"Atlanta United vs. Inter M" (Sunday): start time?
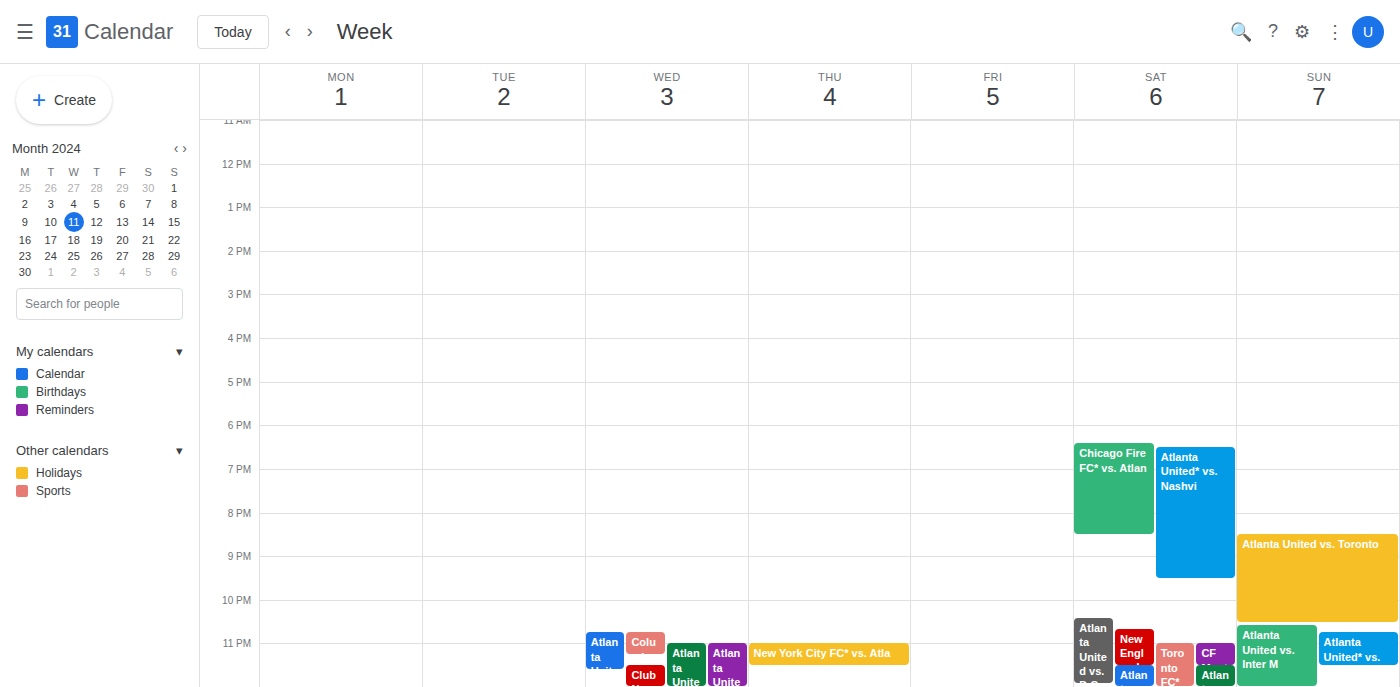
22:35